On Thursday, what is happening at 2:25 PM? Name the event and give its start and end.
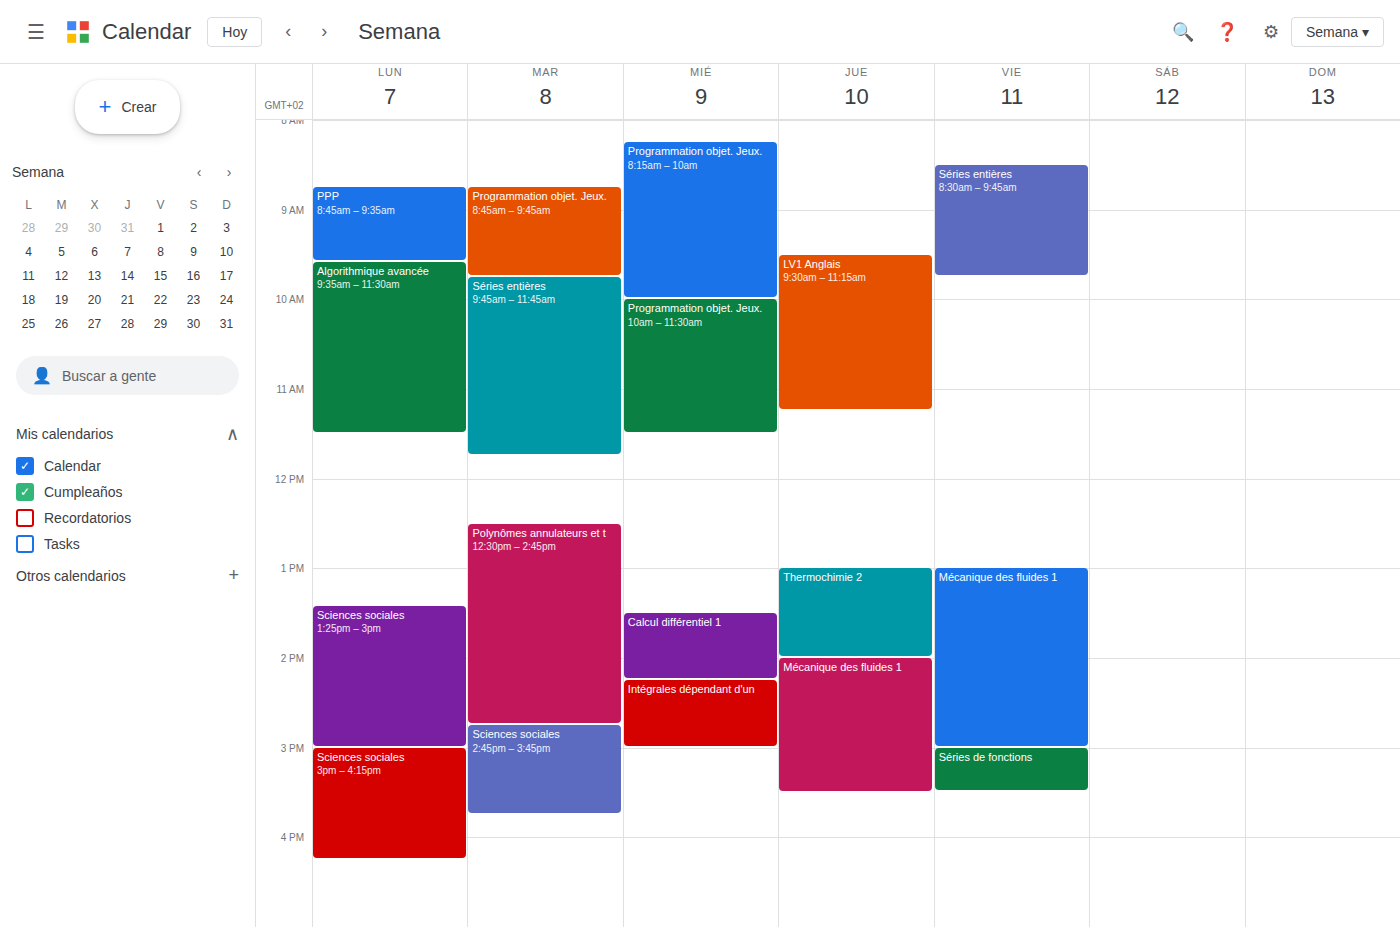
"Mécanique des fluides 1", 2:00 PM to 3:30 PM